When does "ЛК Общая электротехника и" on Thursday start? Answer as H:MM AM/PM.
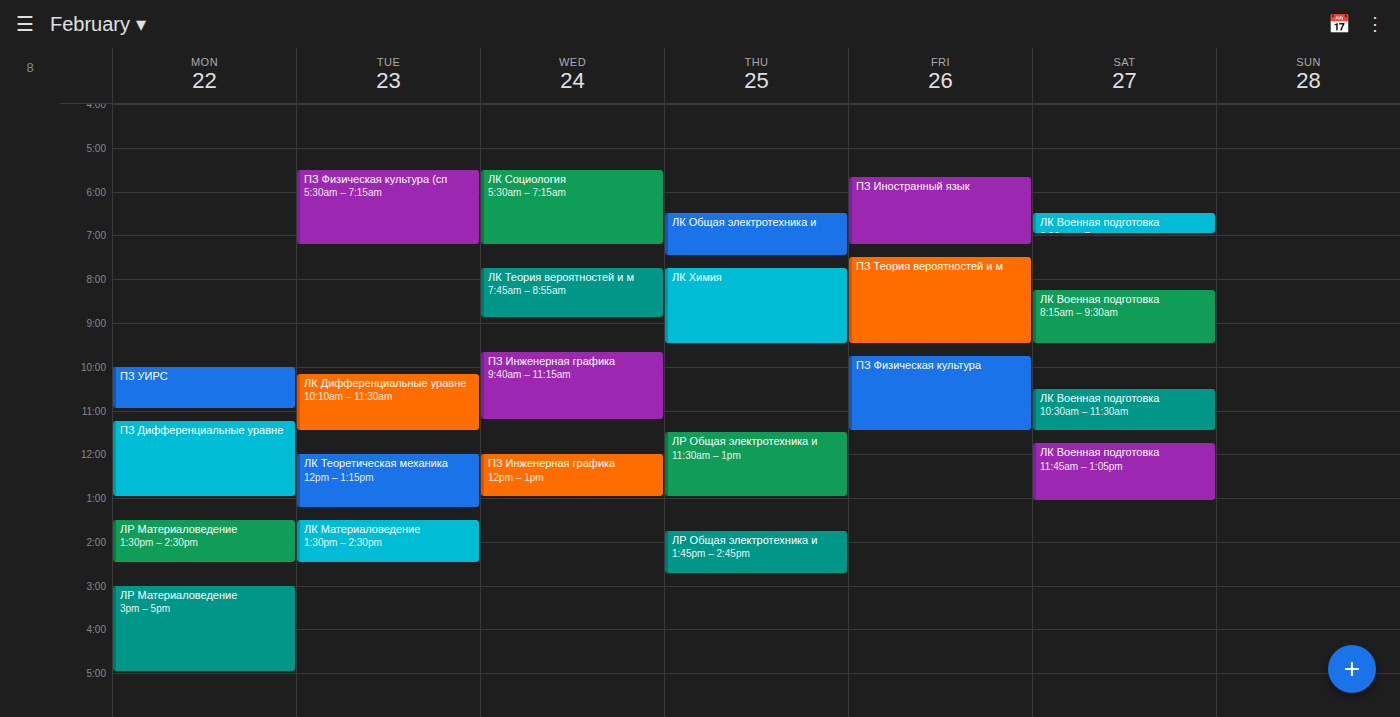
6:30 AM